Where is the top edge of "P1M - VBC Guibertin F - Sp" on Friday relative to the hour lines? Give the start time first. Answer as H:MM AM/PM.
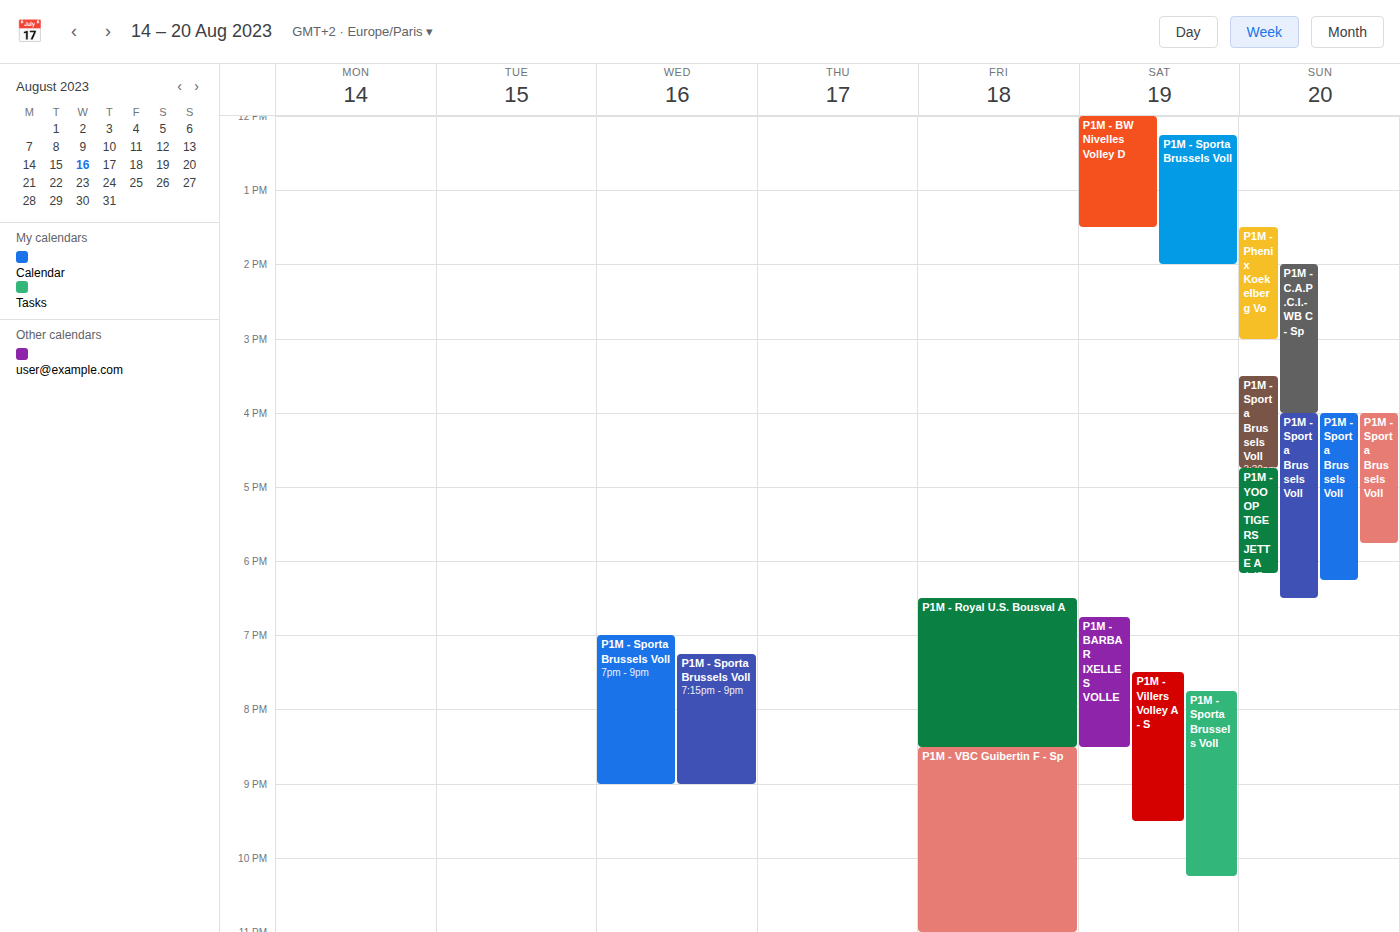
8:30 PM -- halfway between the 8 PM and 9 PM lines.